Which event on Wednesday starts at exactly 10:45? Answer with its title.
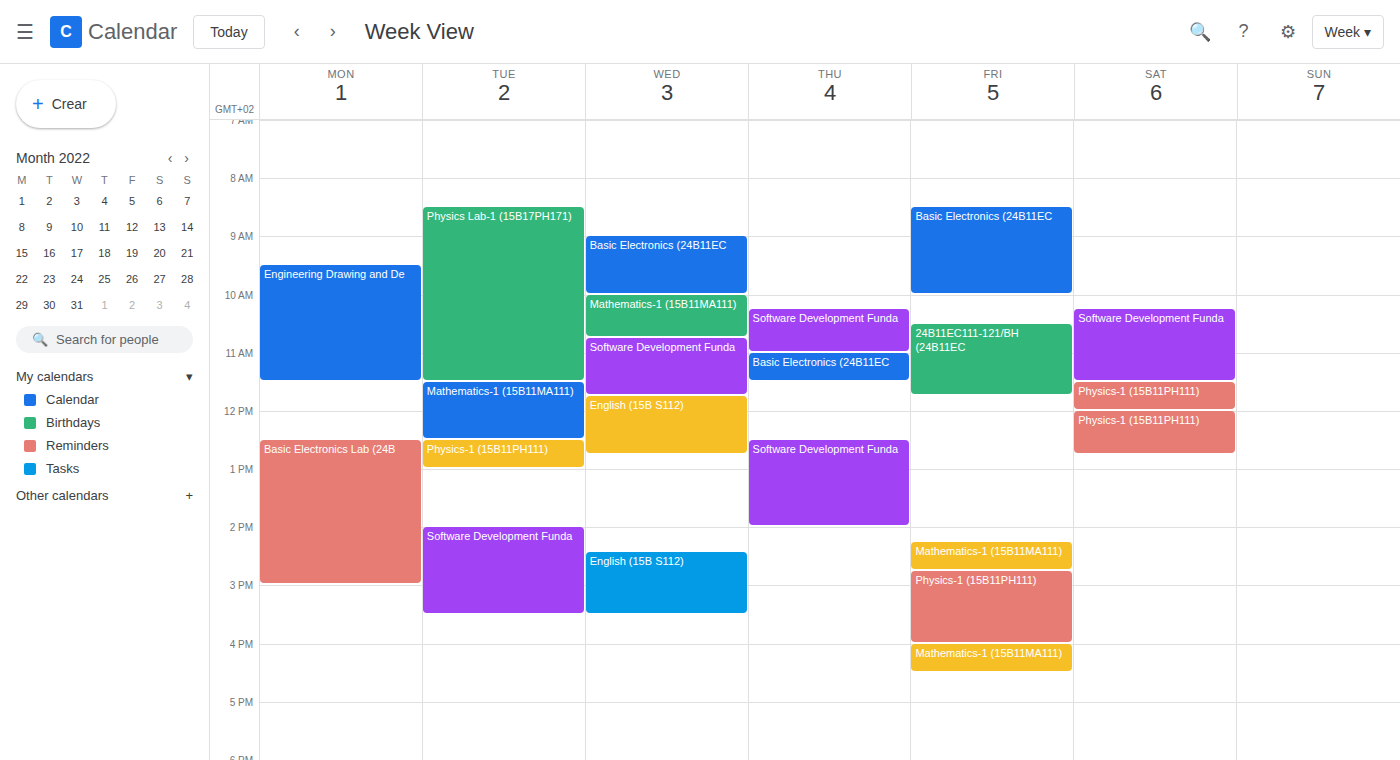
"Software Development Funda"